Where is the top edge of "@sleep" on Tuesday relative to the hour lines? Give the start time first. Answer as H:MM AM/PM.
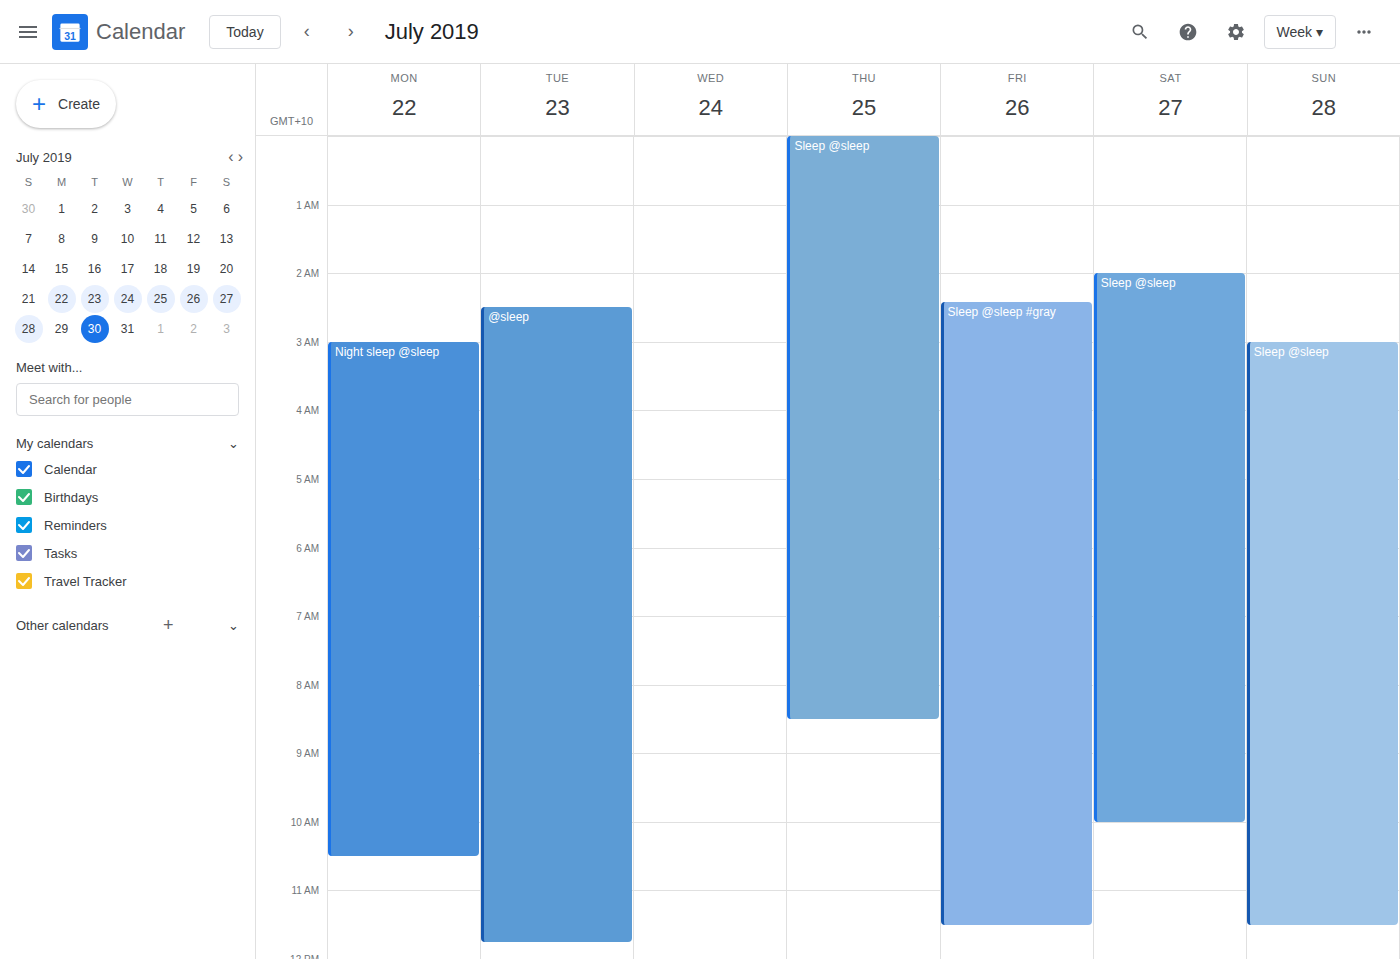
2:30 AM -- halfway between the 2 AM and 3 AM lines.